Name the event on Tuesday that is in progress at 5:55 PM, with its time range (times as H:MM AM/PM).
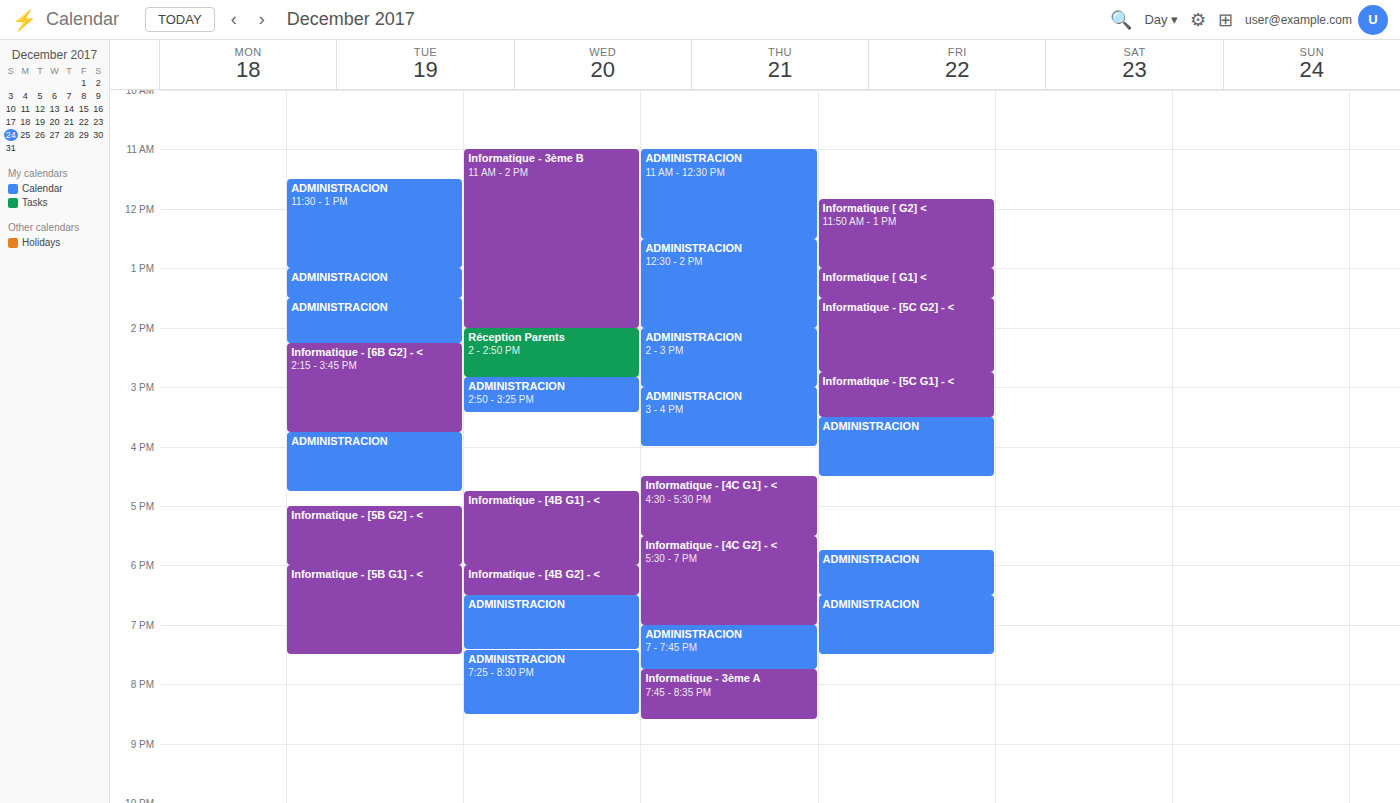
"Informatique - [5B G2] - <", 5:00 PM to 6:00 PM